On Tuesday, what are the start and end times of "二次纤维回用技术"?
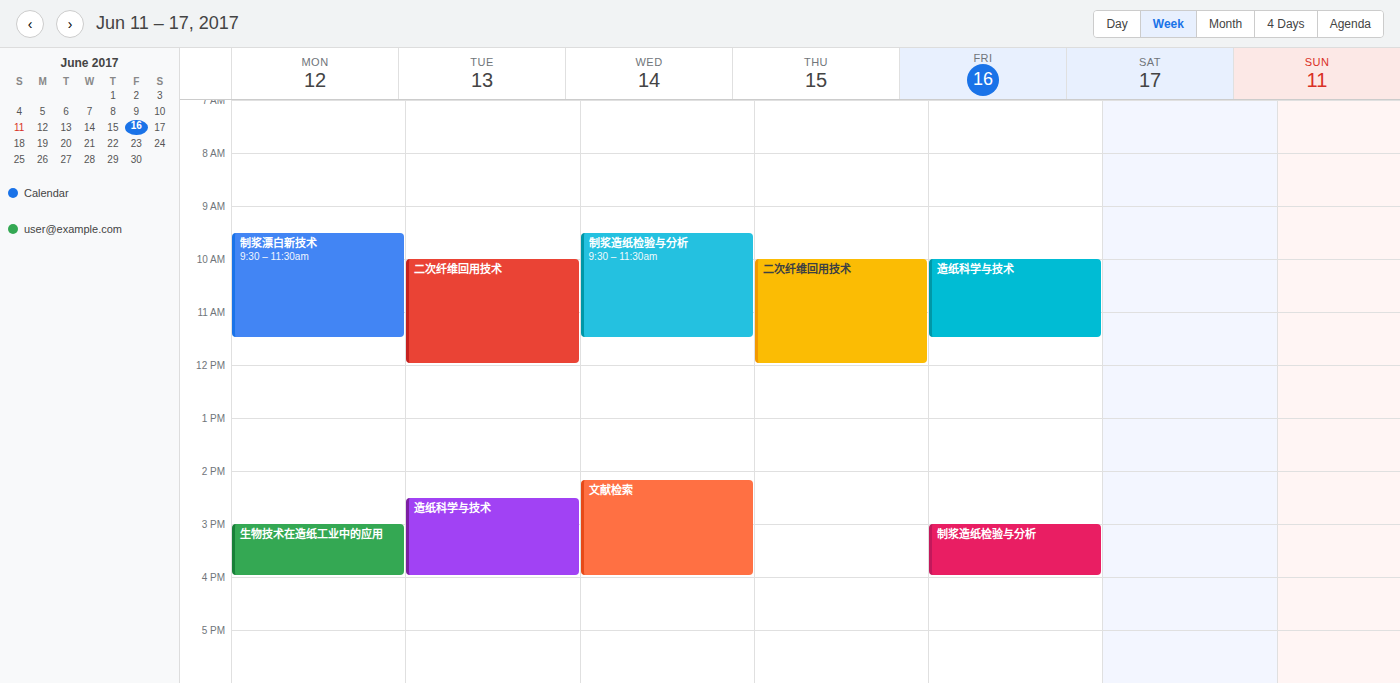
10:00 AM to 12:00 PM